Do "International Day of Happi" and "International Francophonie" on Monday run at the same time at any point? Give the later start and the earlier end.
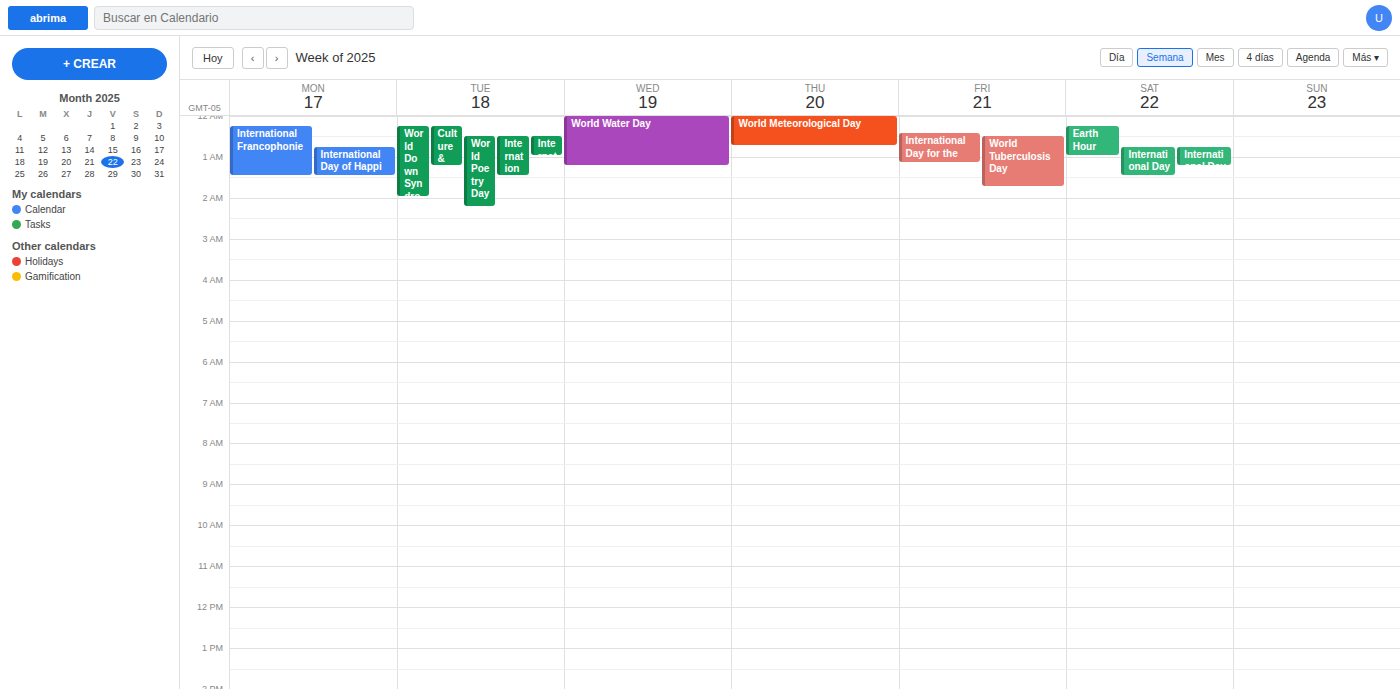
"International Day of Happi" runs 12:45 AM to 1:30 AM, inside "International Francophonie" -- they overlap.